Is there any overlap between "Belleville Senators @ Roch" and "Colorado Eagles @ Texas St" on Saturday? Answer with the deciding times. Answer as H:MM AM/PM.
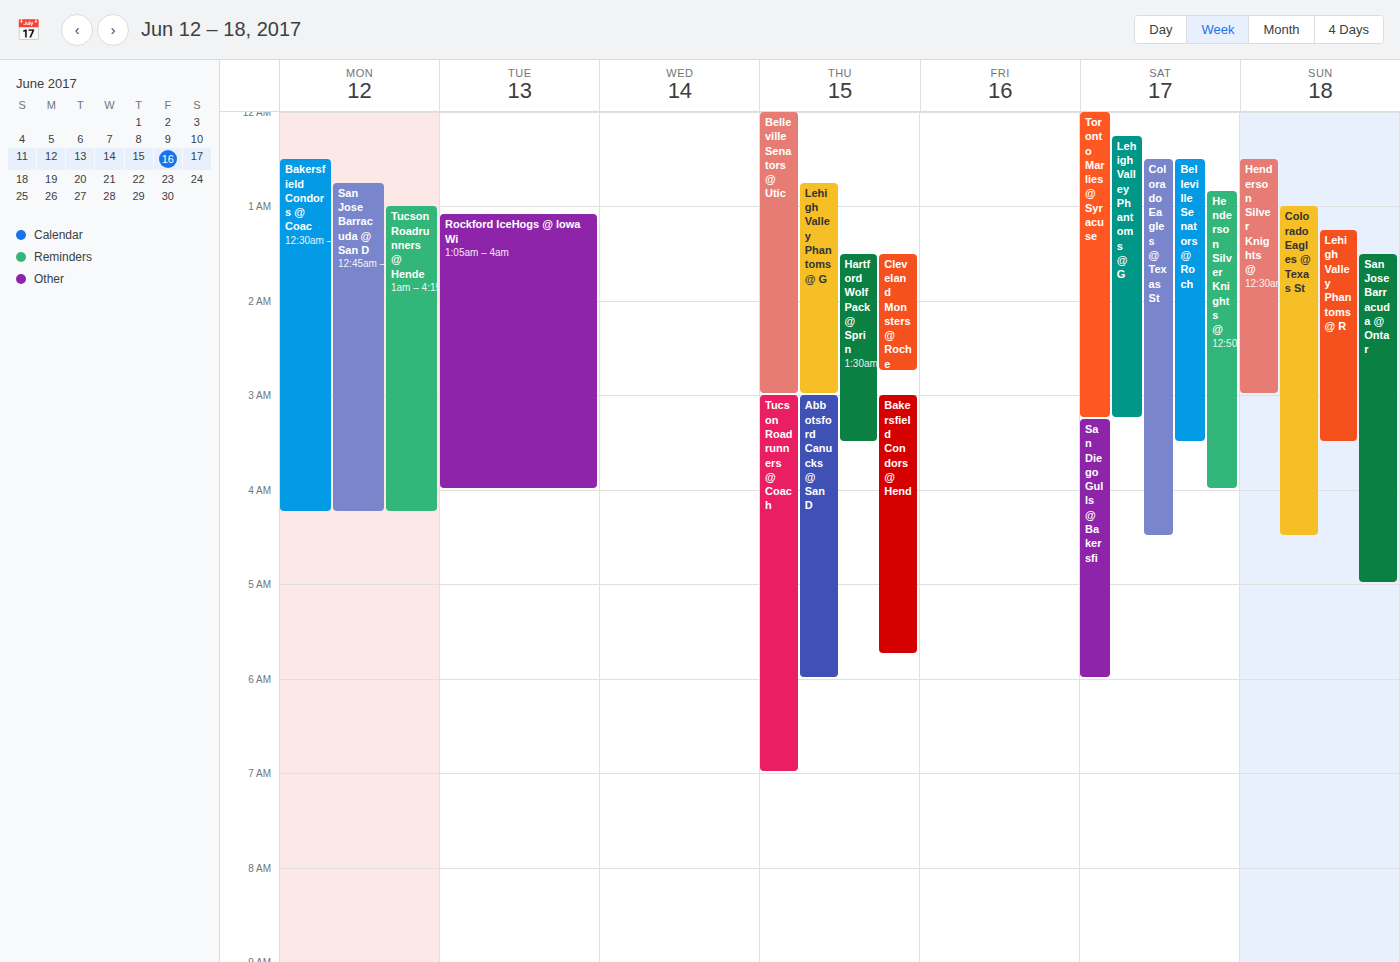
"Belleville Senators @ Roch" runs 12:30 AM to 3:30 AM, inside "Colorado Eagles @ Texas St" -- they overlap.